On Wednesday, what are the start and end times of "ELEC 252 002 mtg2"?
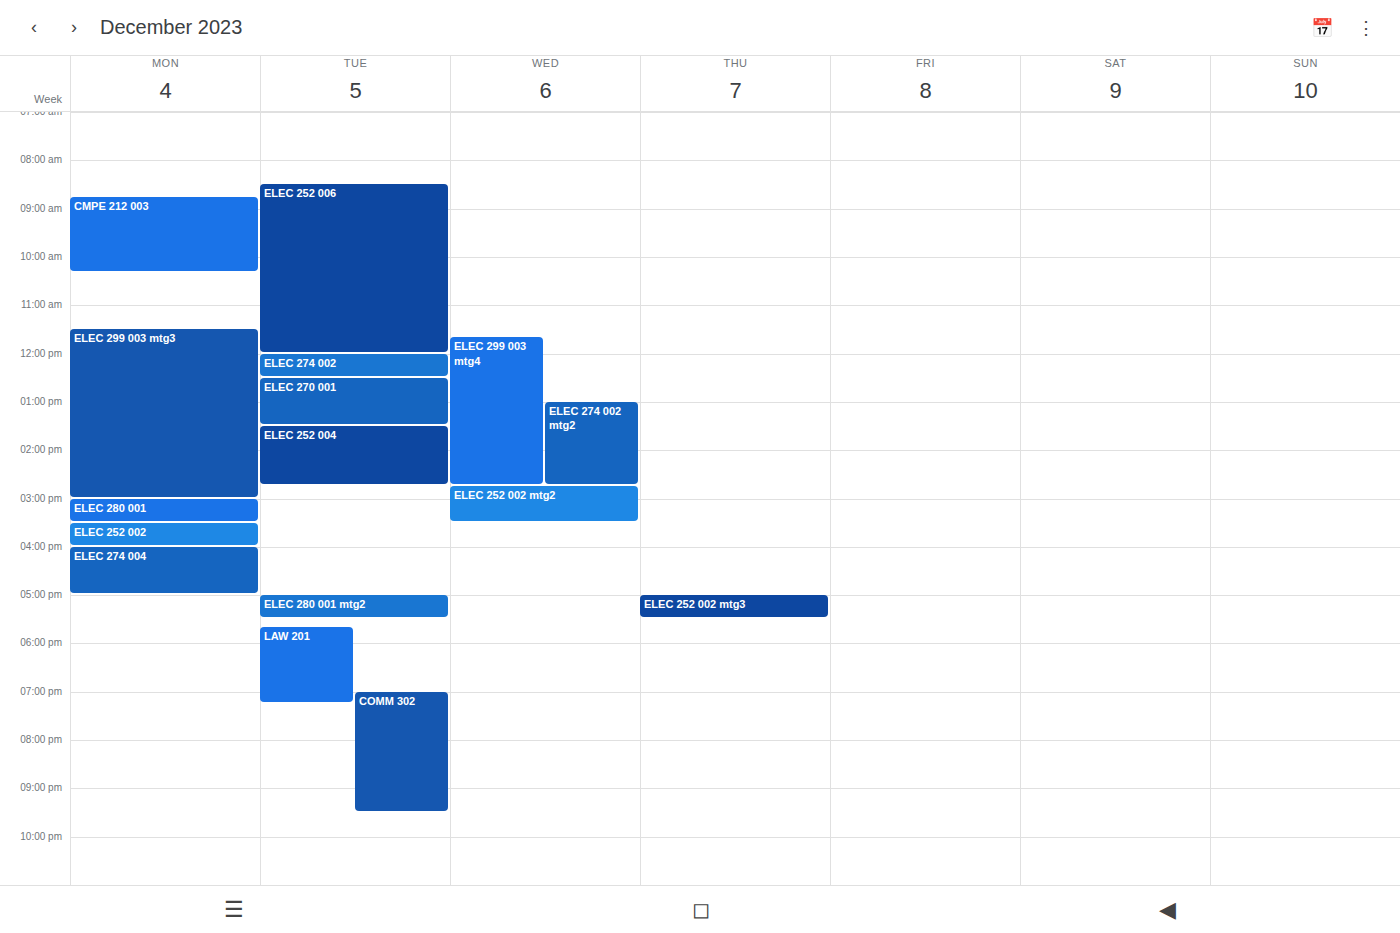
2:45 PM to 3:30 PM